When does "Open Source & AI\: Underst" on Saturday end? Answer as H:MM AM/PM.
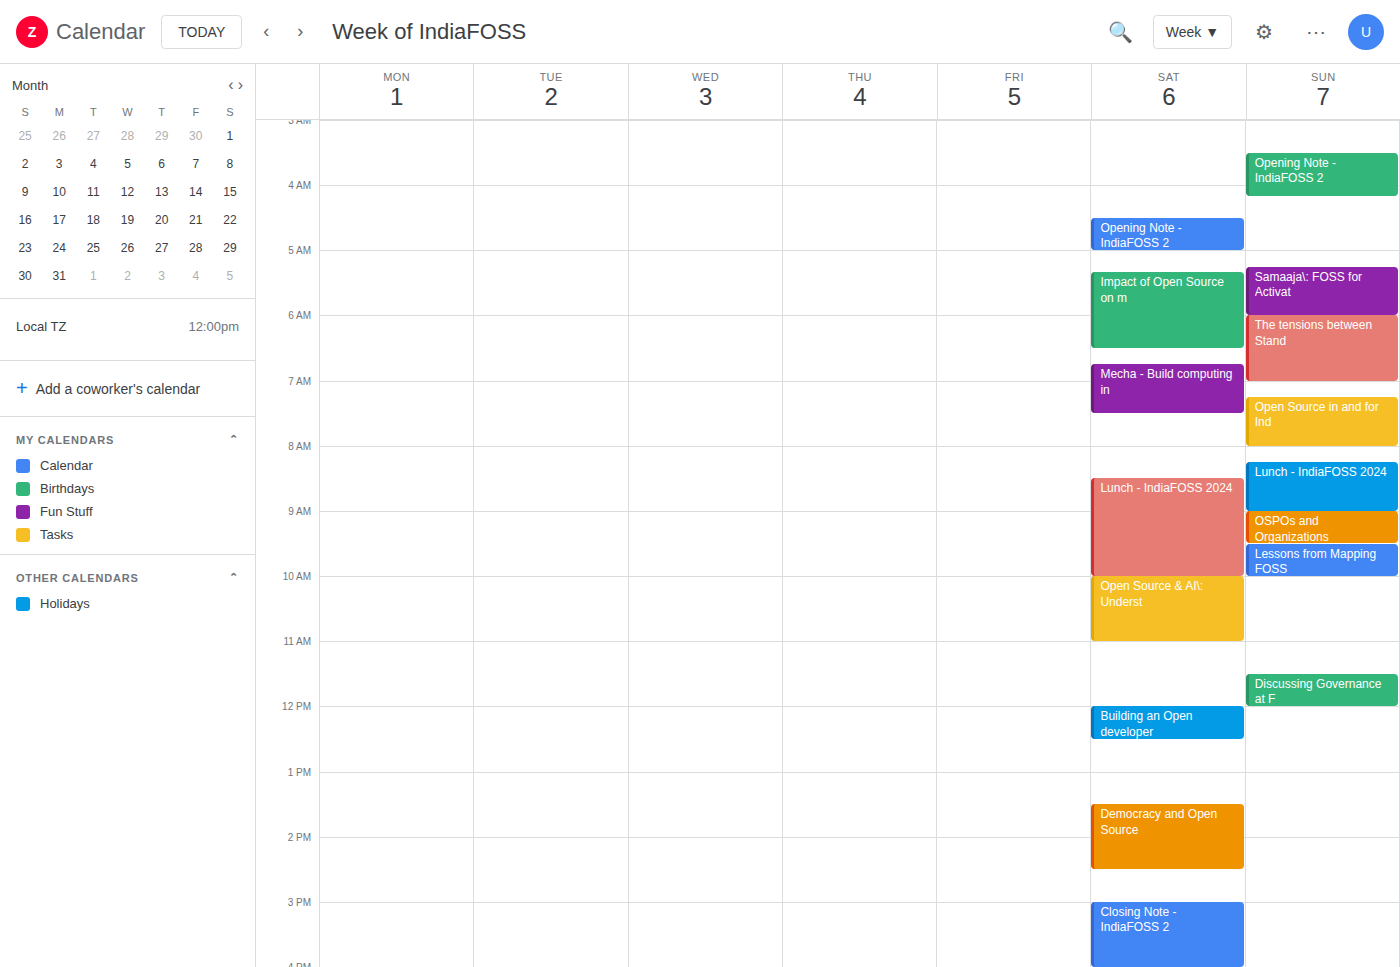
11:00 AM